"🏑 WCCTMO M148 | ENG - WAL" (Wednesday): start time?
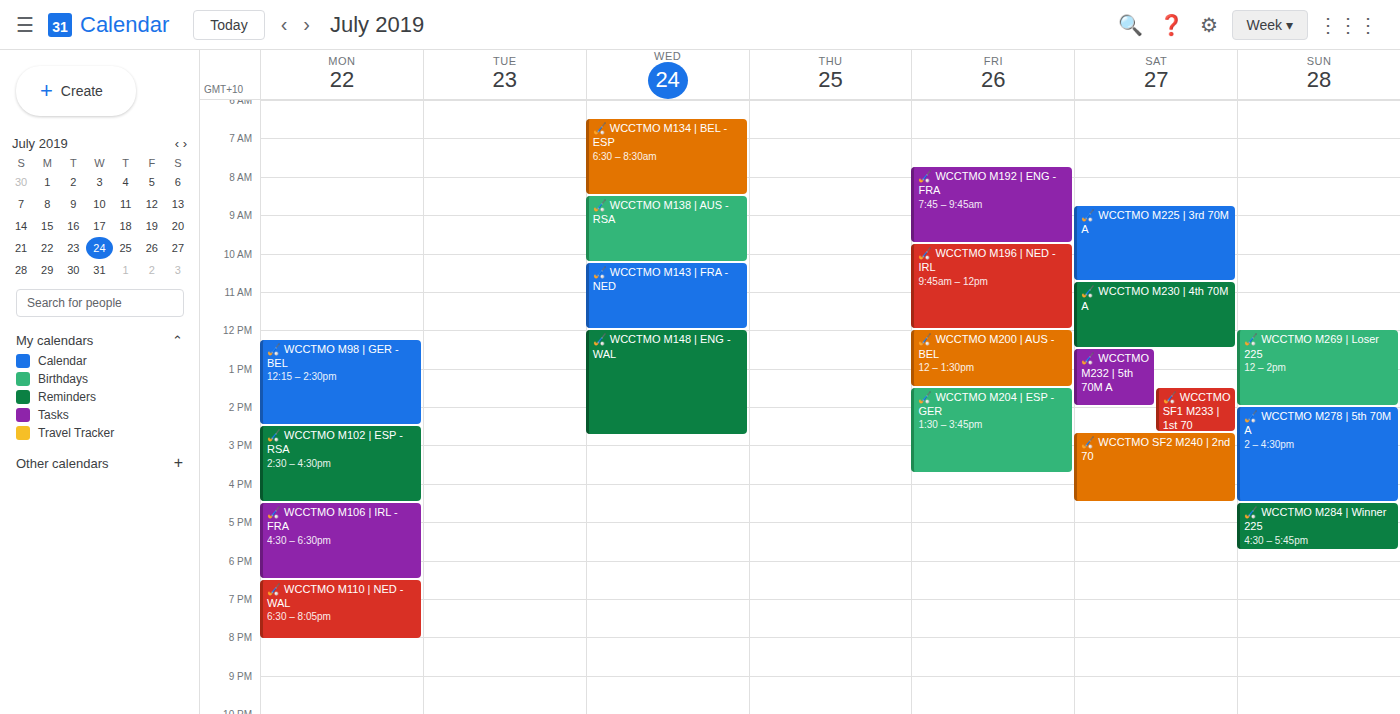
12:00 PM